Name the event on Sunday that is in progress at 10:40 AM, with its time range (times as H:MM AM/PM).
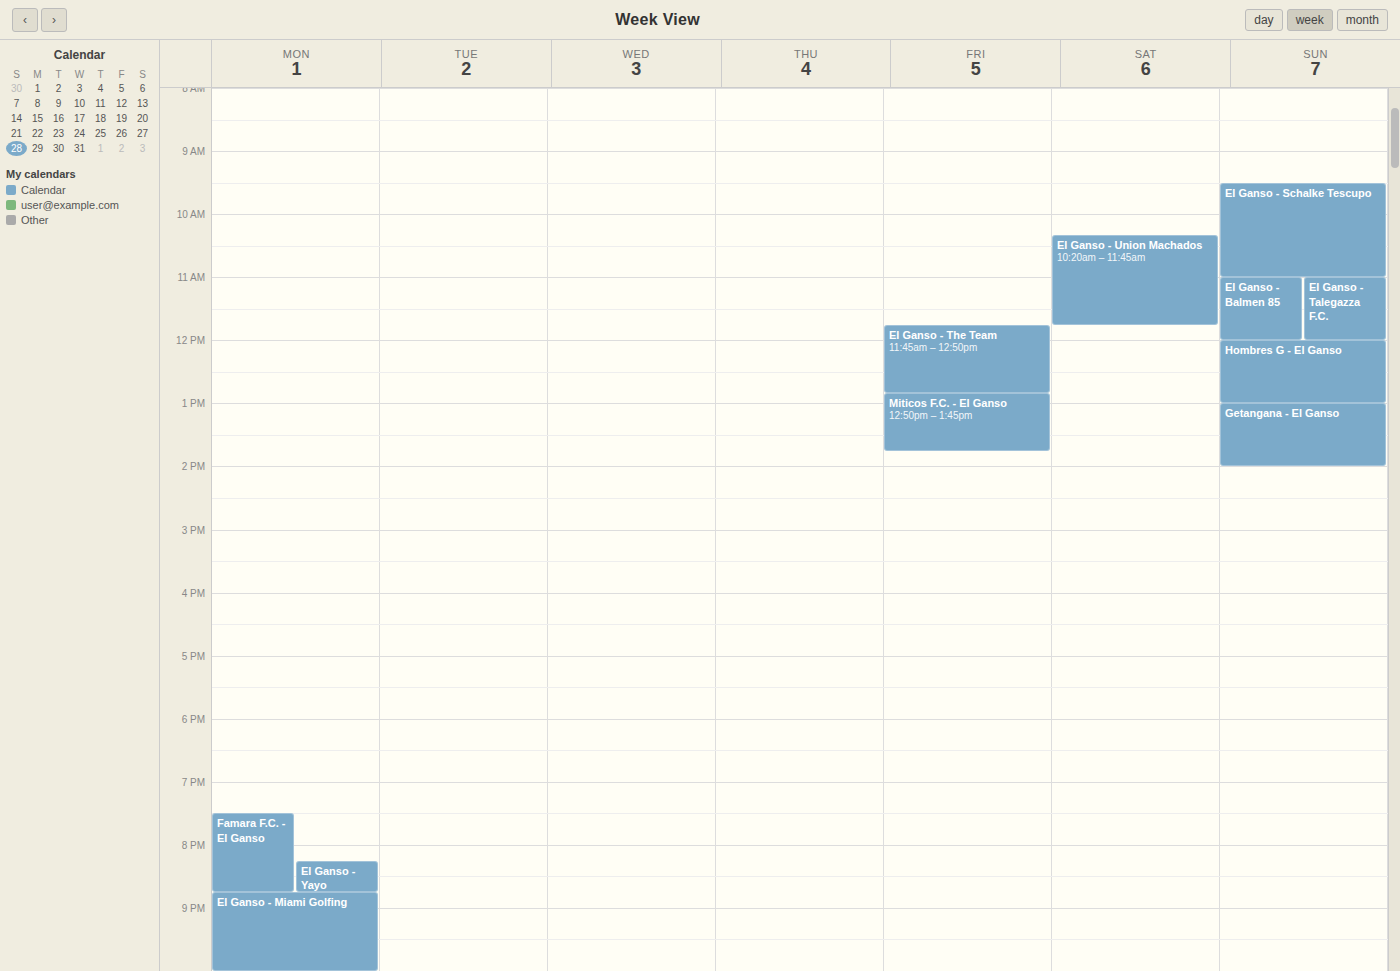
"El Ganso - Schalke Tescupo", 9:30 AM to 11:00 AM